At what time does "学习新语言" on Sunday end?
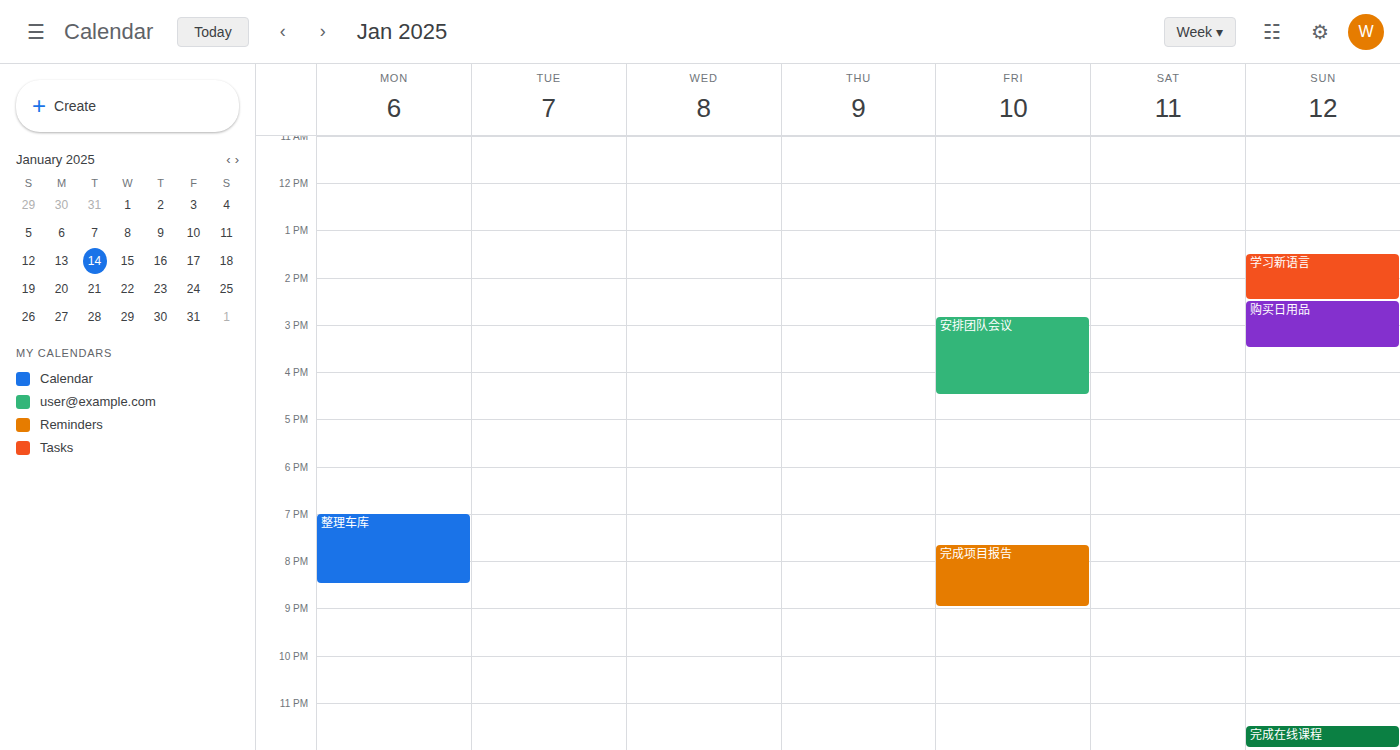
2:30 PM